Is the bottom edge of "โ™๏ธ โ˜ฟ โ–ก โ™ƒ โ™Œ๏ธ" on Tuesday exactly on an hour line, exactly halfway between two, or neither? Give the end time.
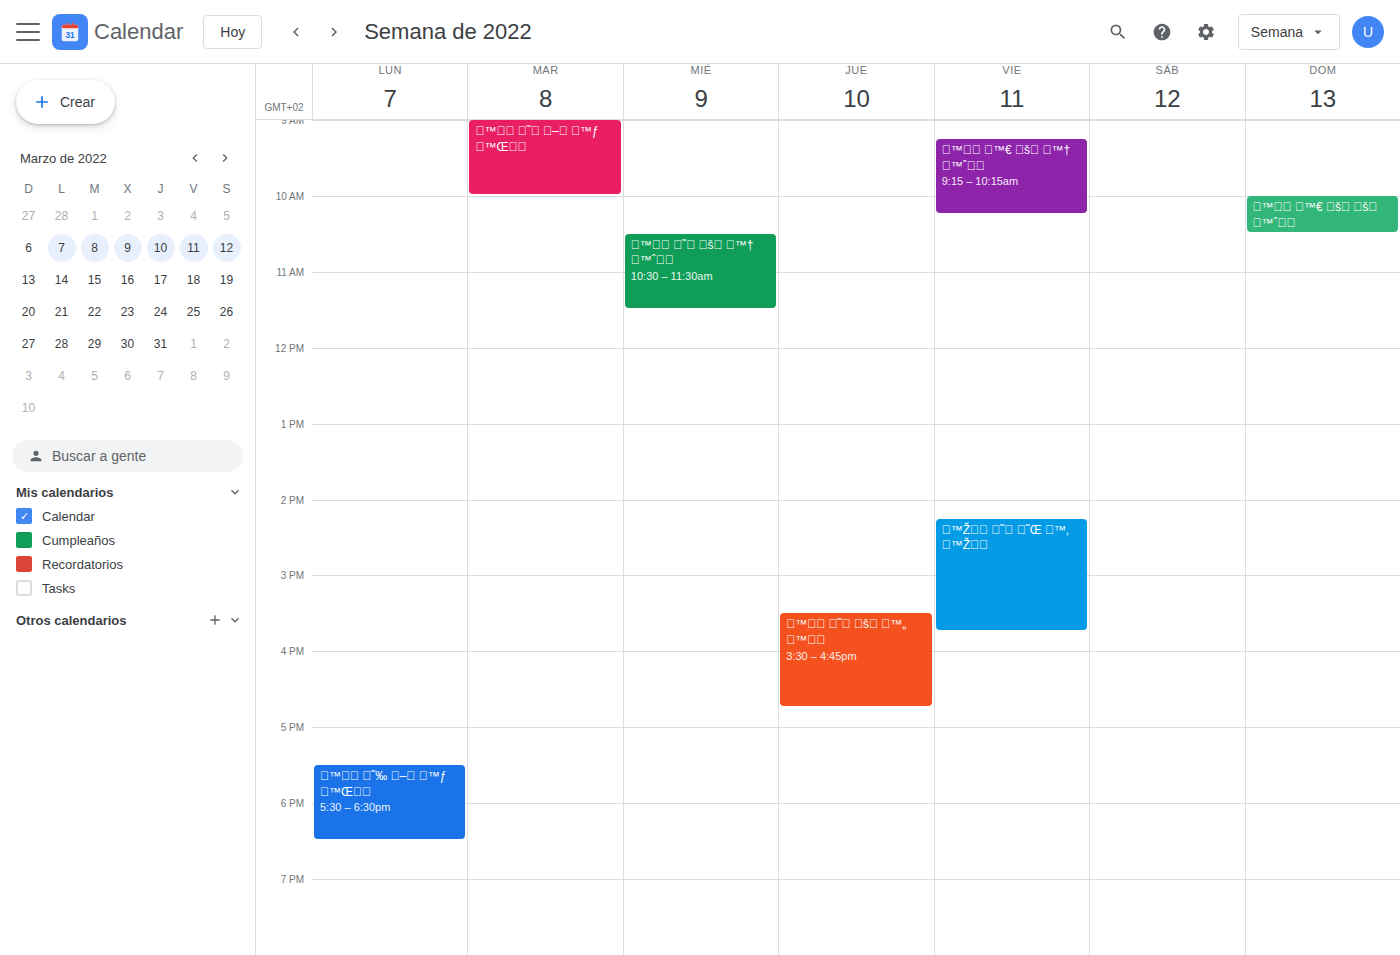
10:00 AM -- exactly on the 10 AM line.